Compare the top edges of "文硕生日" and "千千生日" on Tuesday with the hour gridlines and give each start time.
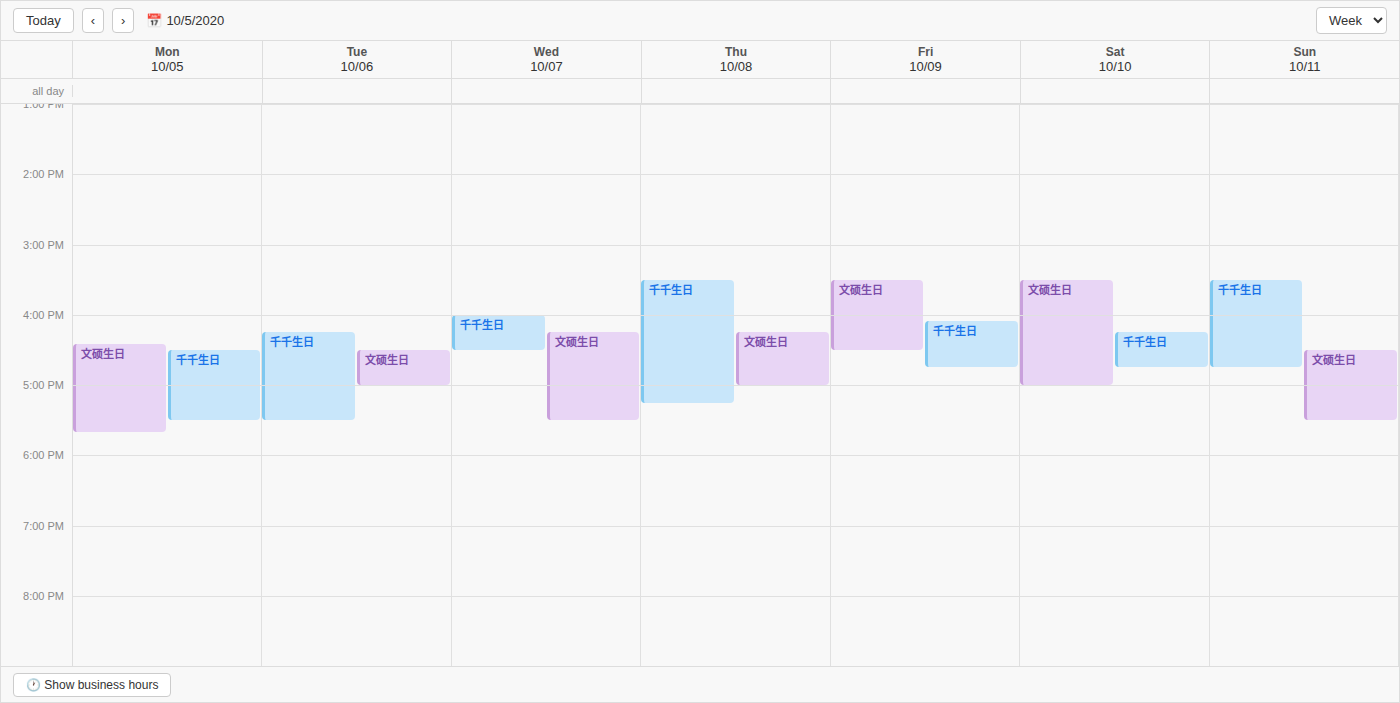
"文硕生日": 4:30 PM, halfway between the 4 PM and 5 PM lines. "千千生日": 4:15 PM, neither: a quarter of the way from the 4 PM line to the 5 PM line.